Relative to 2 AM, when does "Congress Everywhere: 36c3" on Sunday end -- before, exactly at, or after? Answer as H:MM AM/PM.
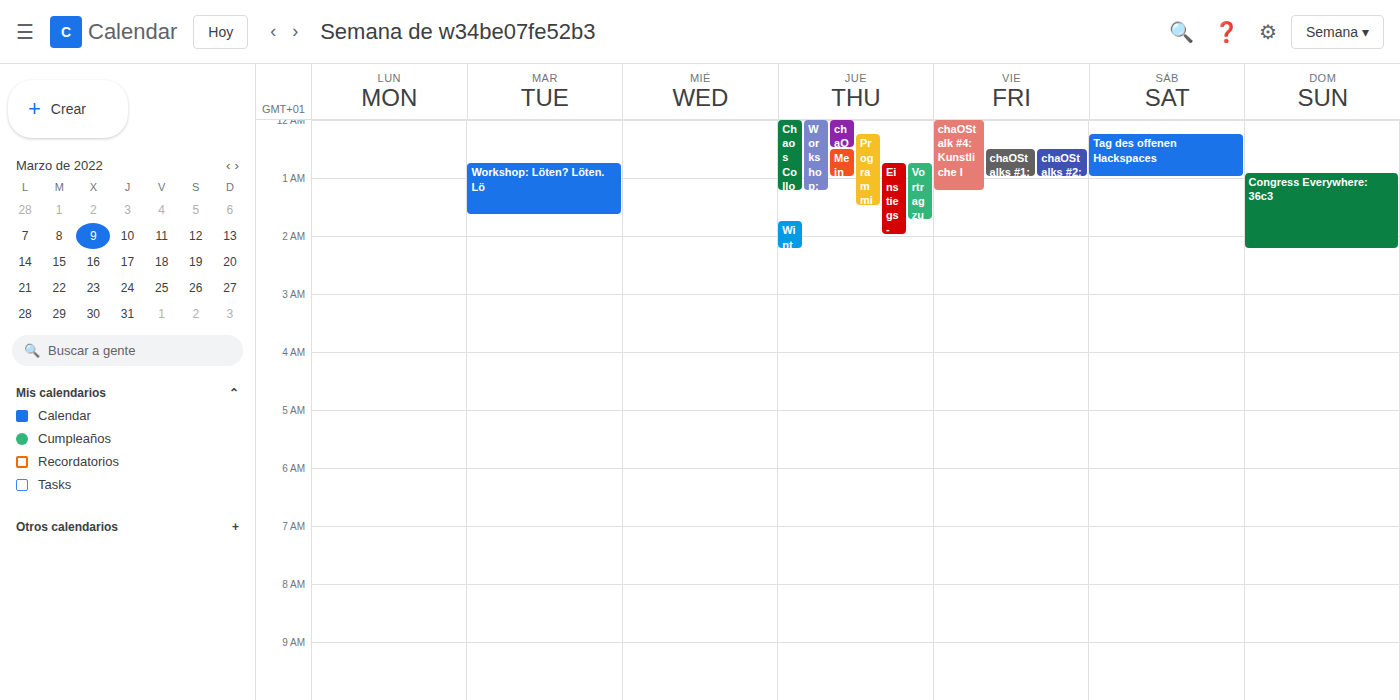
2:15 AM -- after 2 AM, 15 minutes below the 2 AM line.